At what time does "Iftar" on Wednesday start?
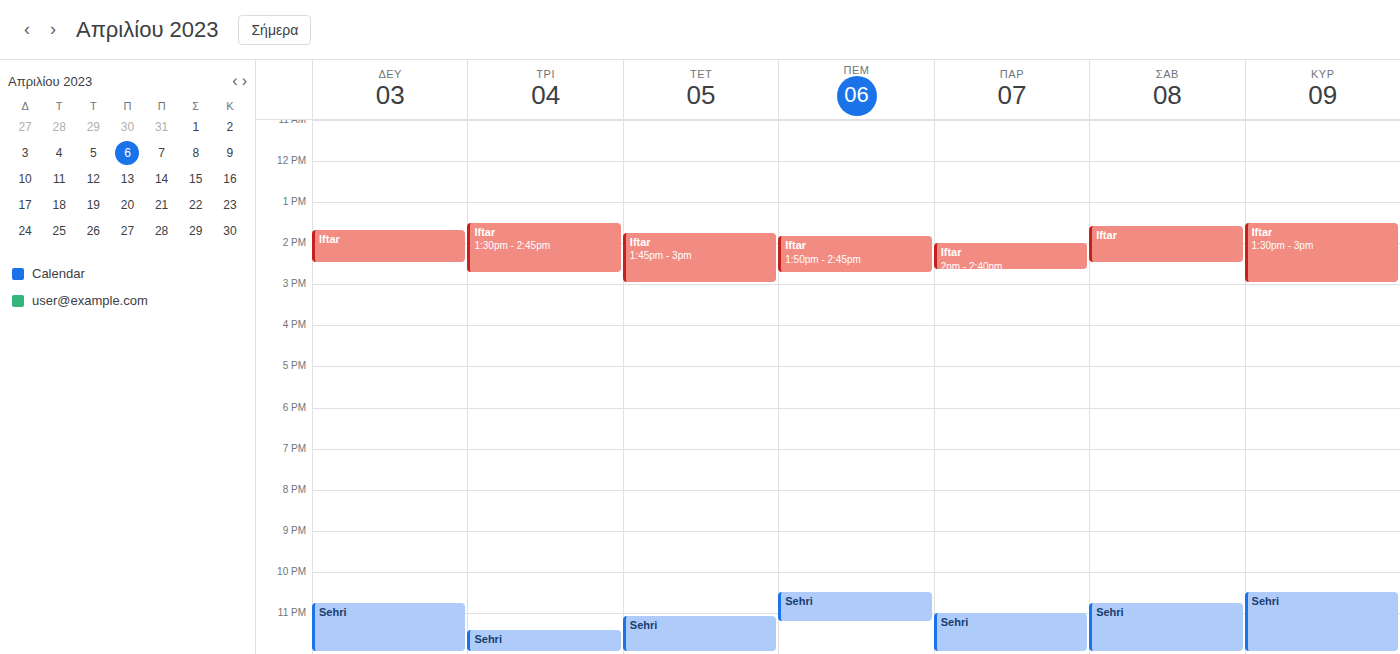
13:45